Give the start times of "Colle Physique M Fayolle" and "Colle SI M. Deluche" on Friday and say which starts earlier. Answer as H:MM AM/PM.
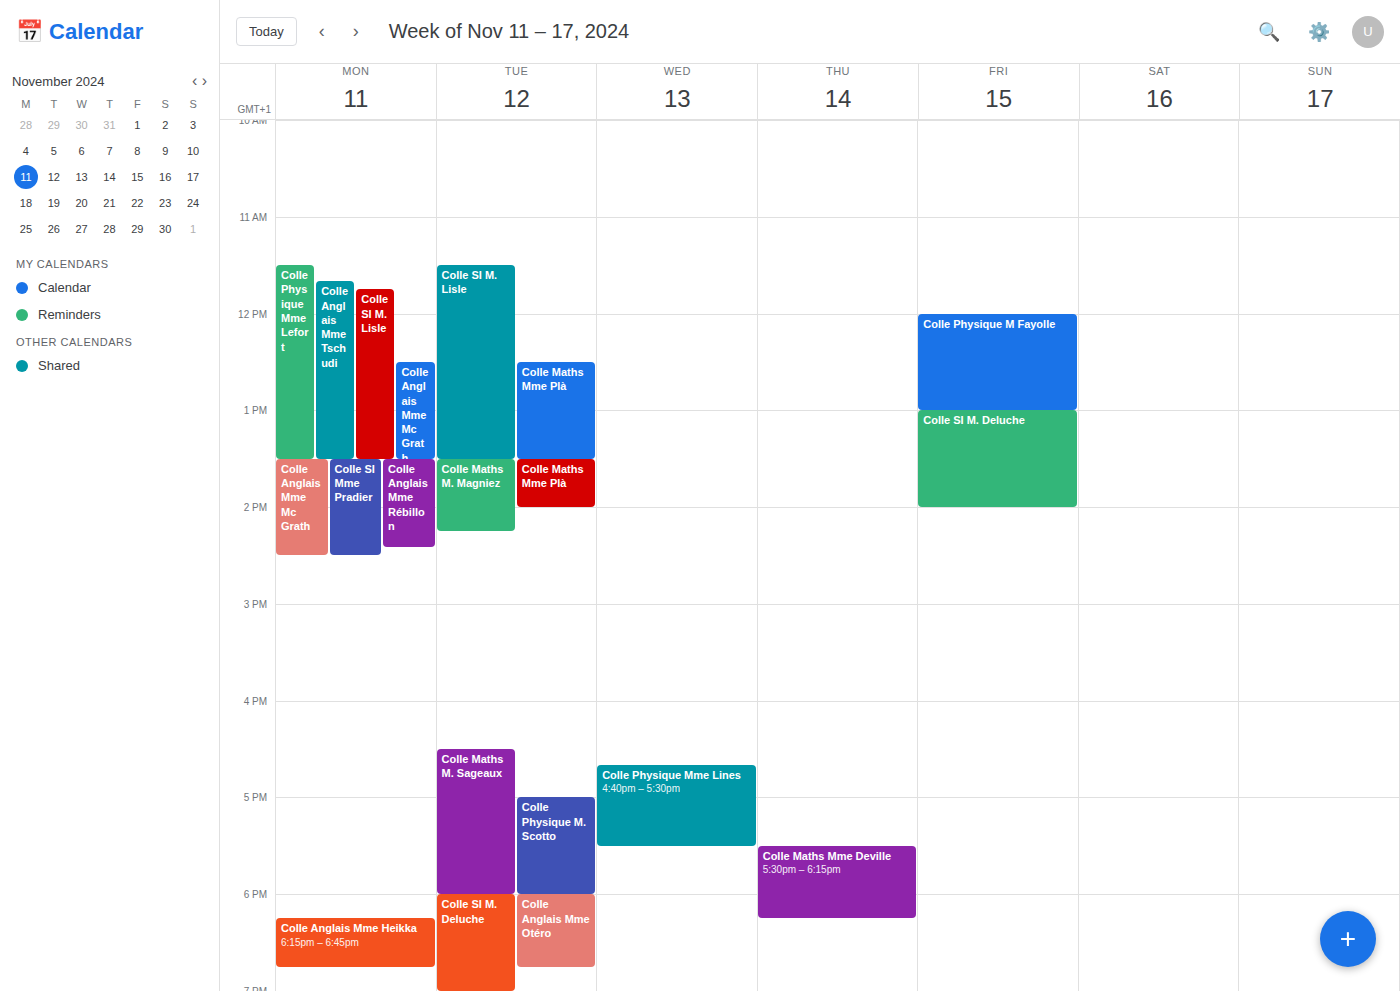
"Colle Physique M Fayolle" 12:00 PM; "Colle SI M. Deluche" 1:00 PM.